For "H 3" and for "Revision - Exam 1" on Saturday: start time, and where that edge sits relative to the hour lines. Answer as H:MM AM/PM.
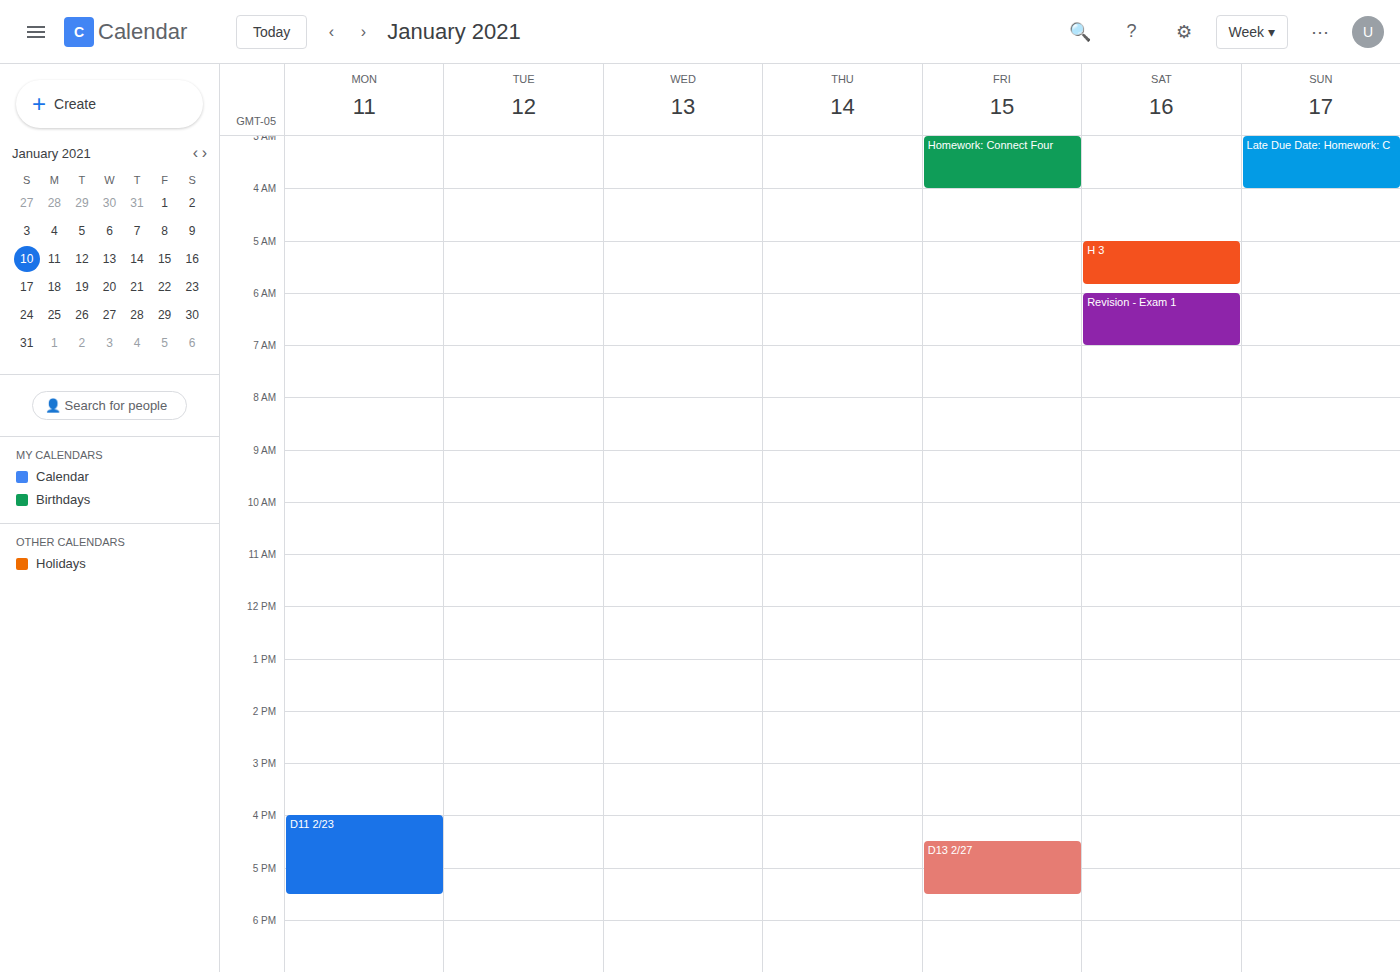
"H 3": 5:00 AM, exactly on the 5 AM line. "Revision - Exam 1": 6:00 AM, exactly on the 6 AM line.